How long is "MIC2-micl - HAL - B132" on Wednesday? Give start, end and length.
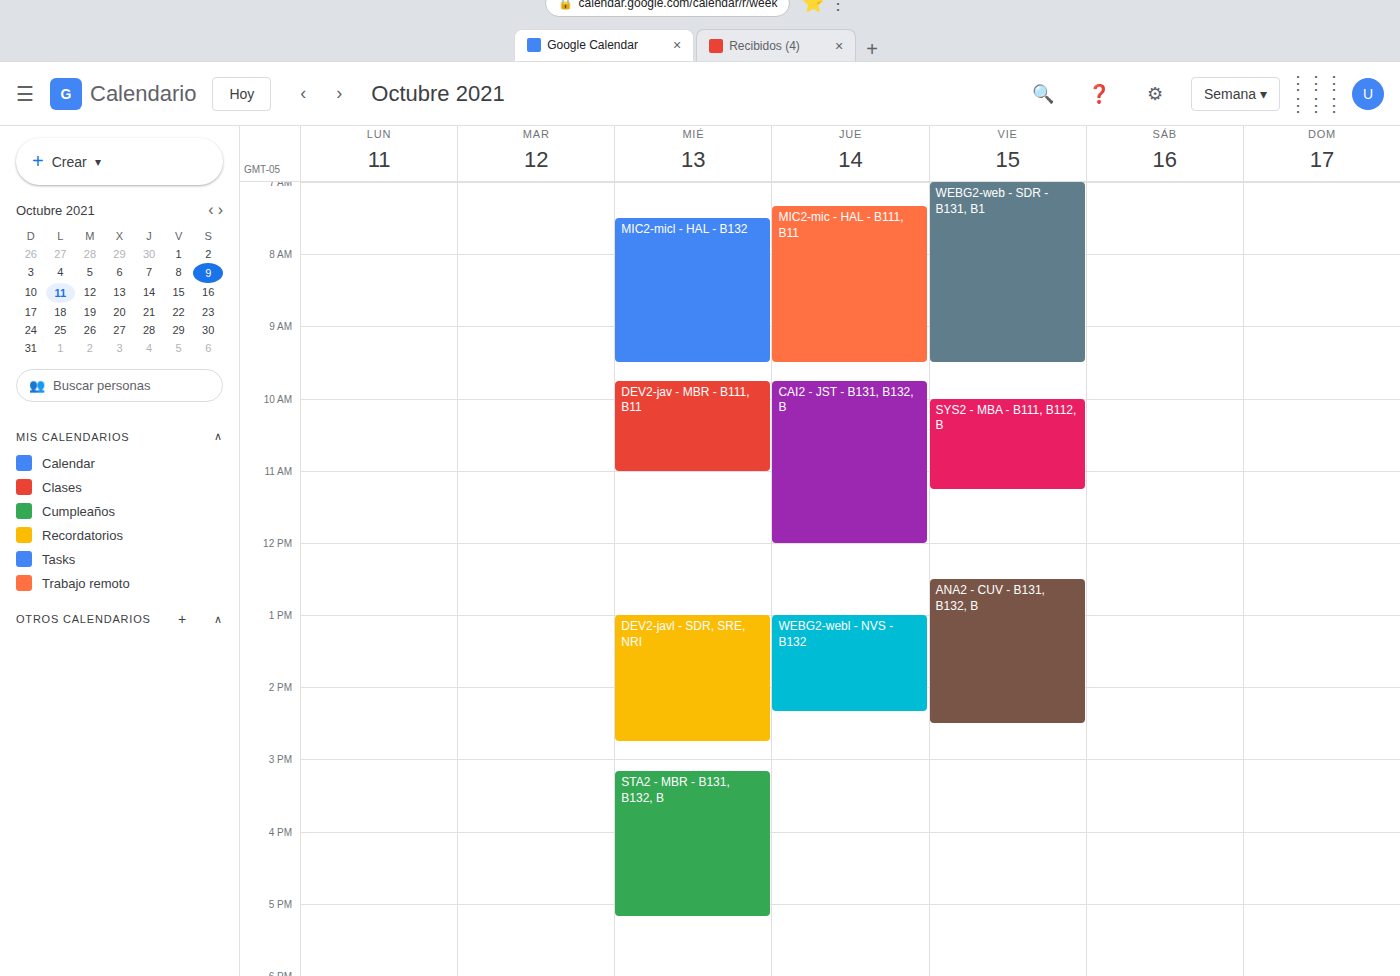
7:30 AM to 9:30 AM, 2 hours